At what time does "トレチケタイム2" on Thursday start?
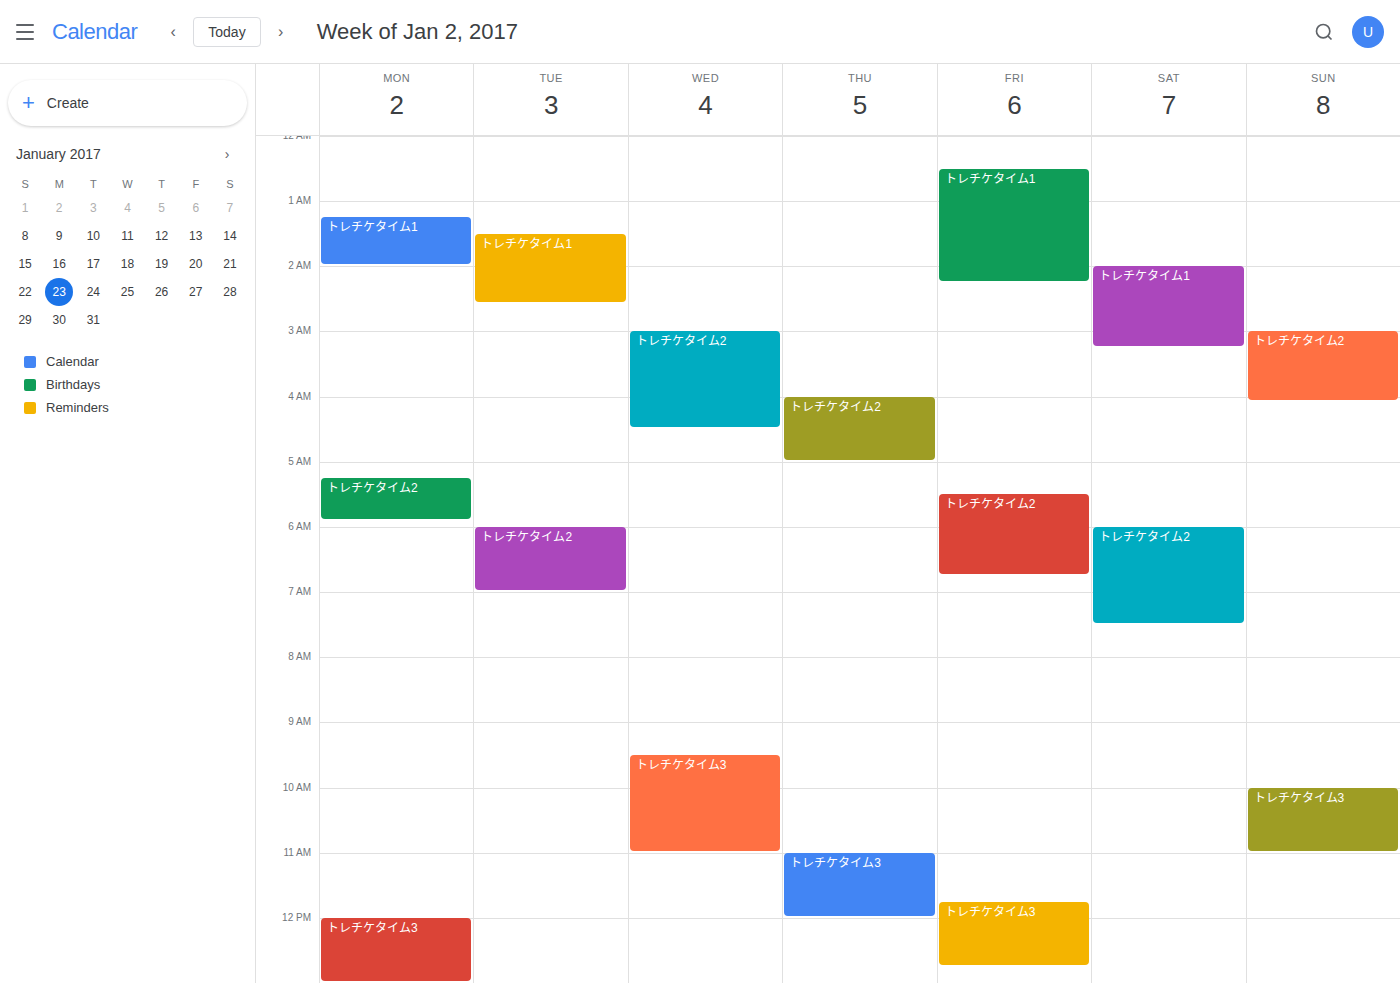
4:00 AM